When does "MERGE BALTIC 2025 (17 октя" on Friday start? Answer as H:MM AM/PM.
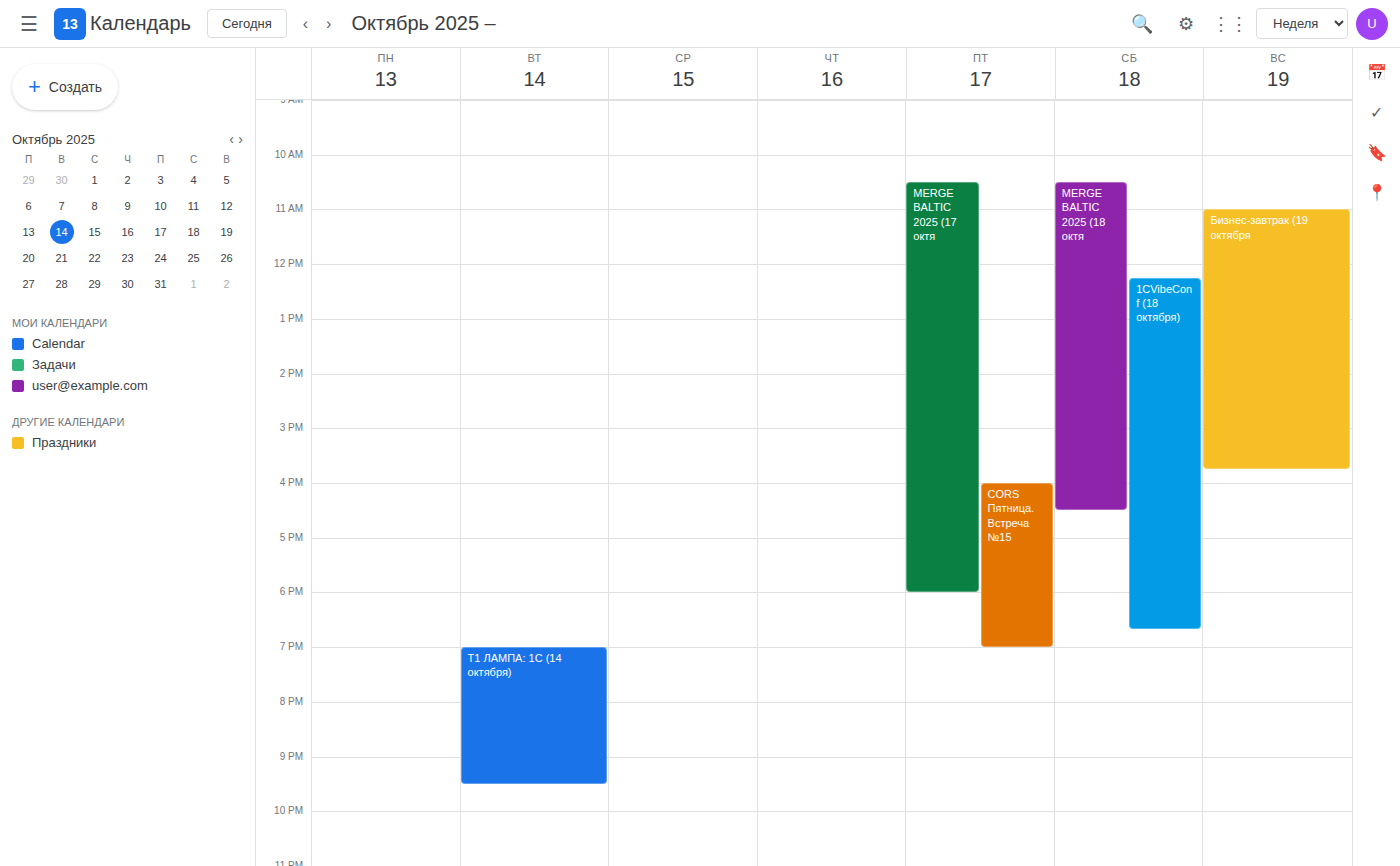
10:30 AM